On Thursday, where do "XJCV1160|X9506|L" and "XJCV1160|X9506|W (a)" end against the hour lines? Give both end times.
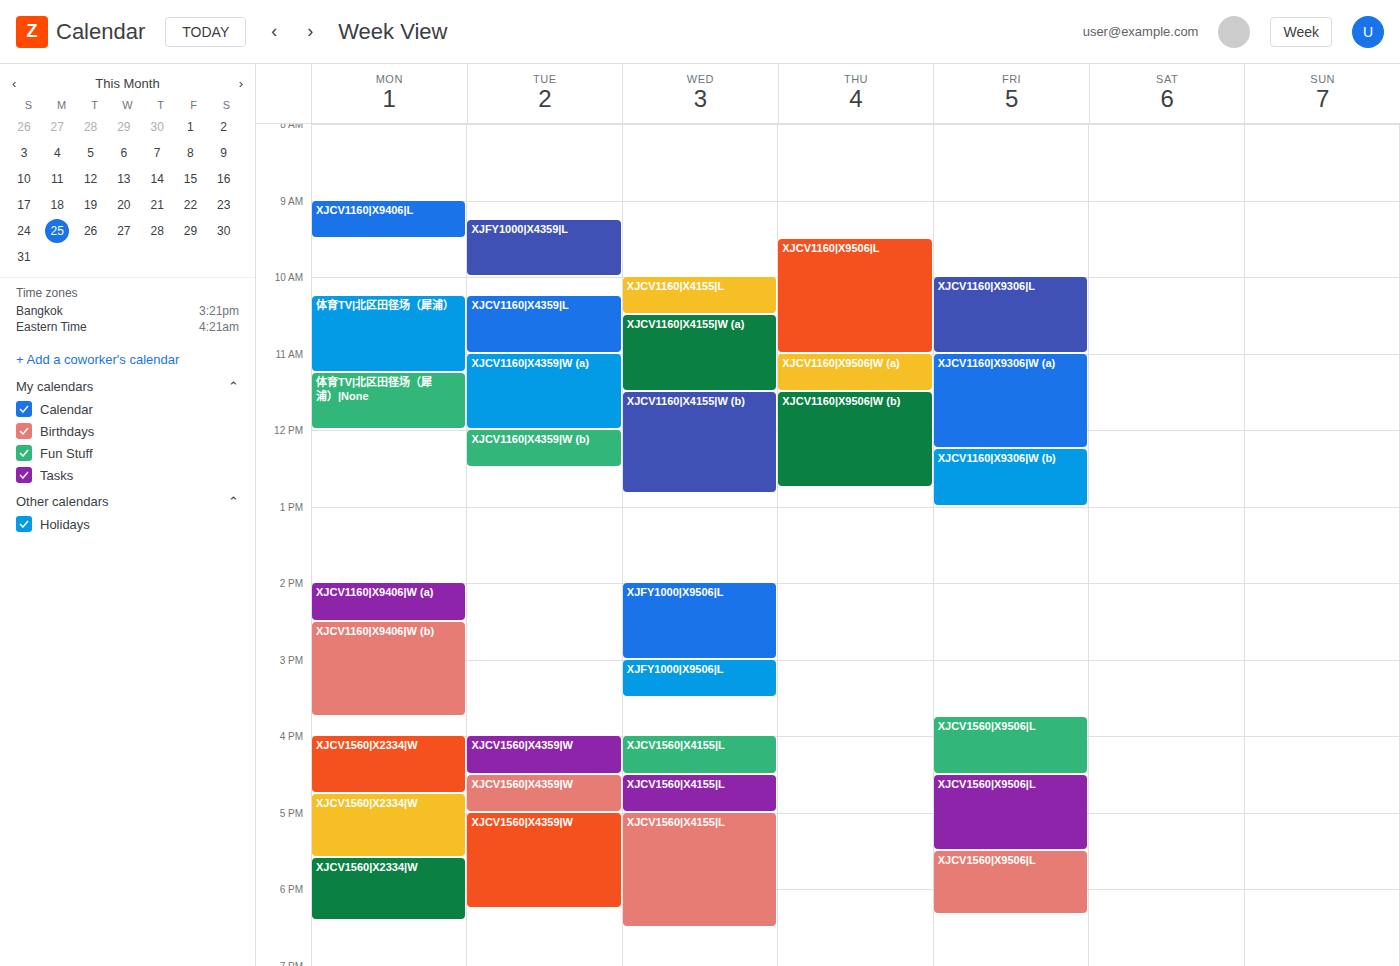
"XJCV1160|X9506|L": 11:00 AM, exactly on the 11 AM line. "XJCV1160|X9506|W (a)": 11:30 AM, halfway between the 11 AM and 12 PM lines.